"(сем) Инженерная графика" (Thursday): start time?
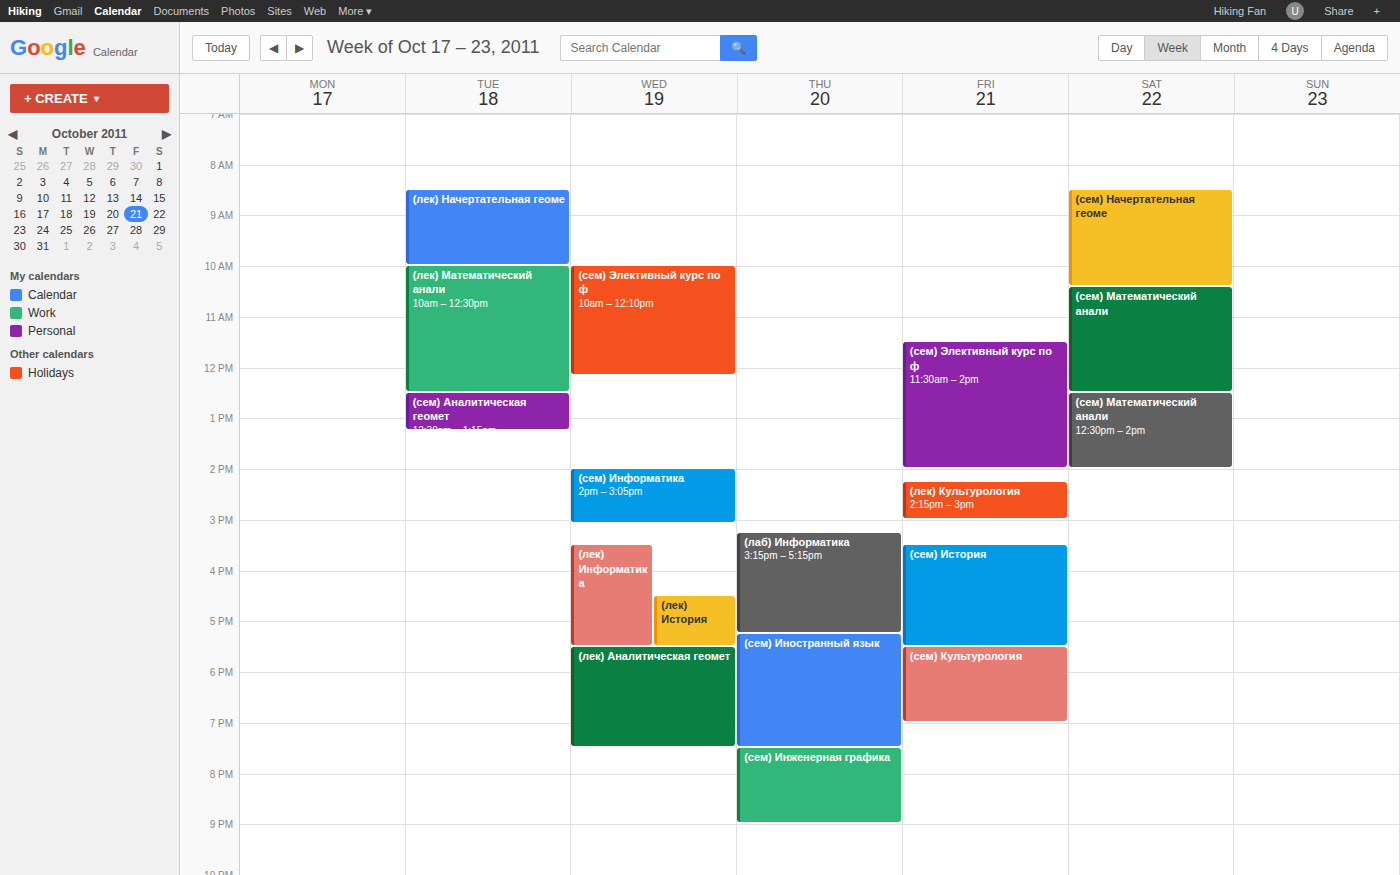
7:30 PM